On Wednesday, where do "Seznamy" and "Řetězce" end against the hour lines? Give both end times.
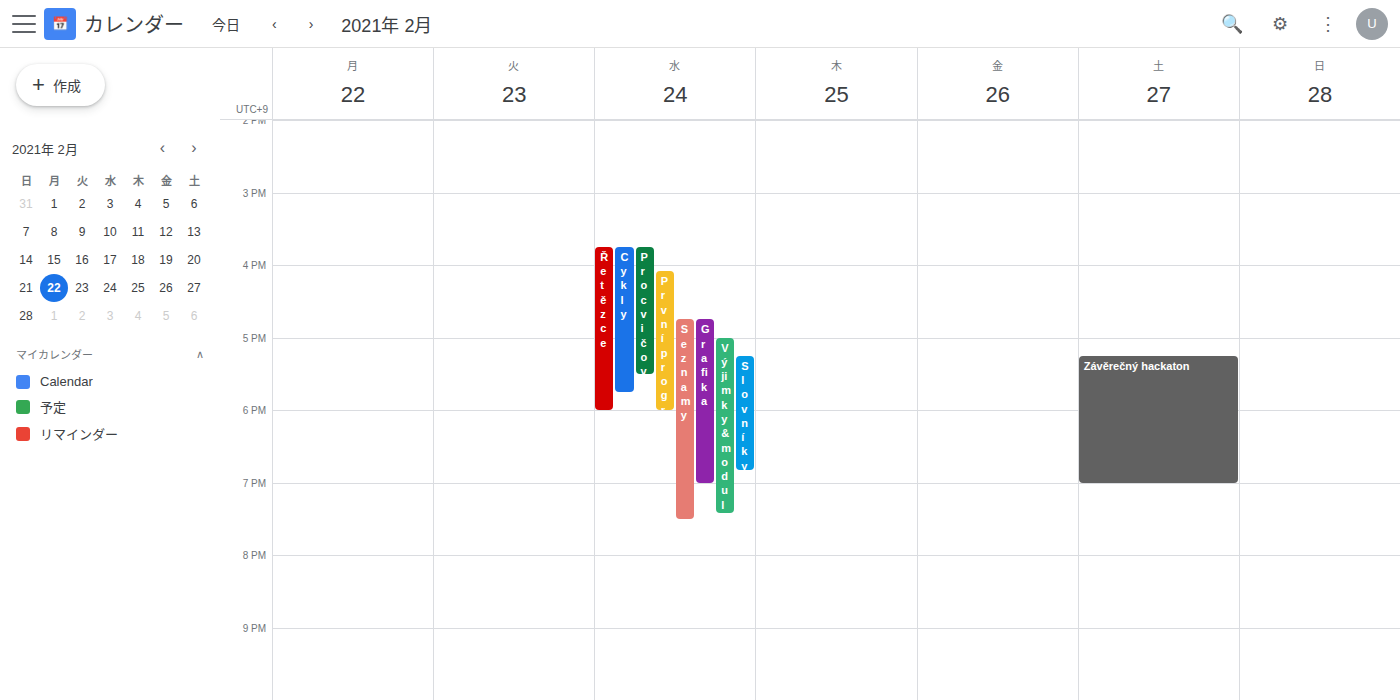
"Seznamy": 7:30 PM, halfway between the 7 PM and 8 PM lines. "Řetězce": 6:00 PM, exactly on the 6 PM line.